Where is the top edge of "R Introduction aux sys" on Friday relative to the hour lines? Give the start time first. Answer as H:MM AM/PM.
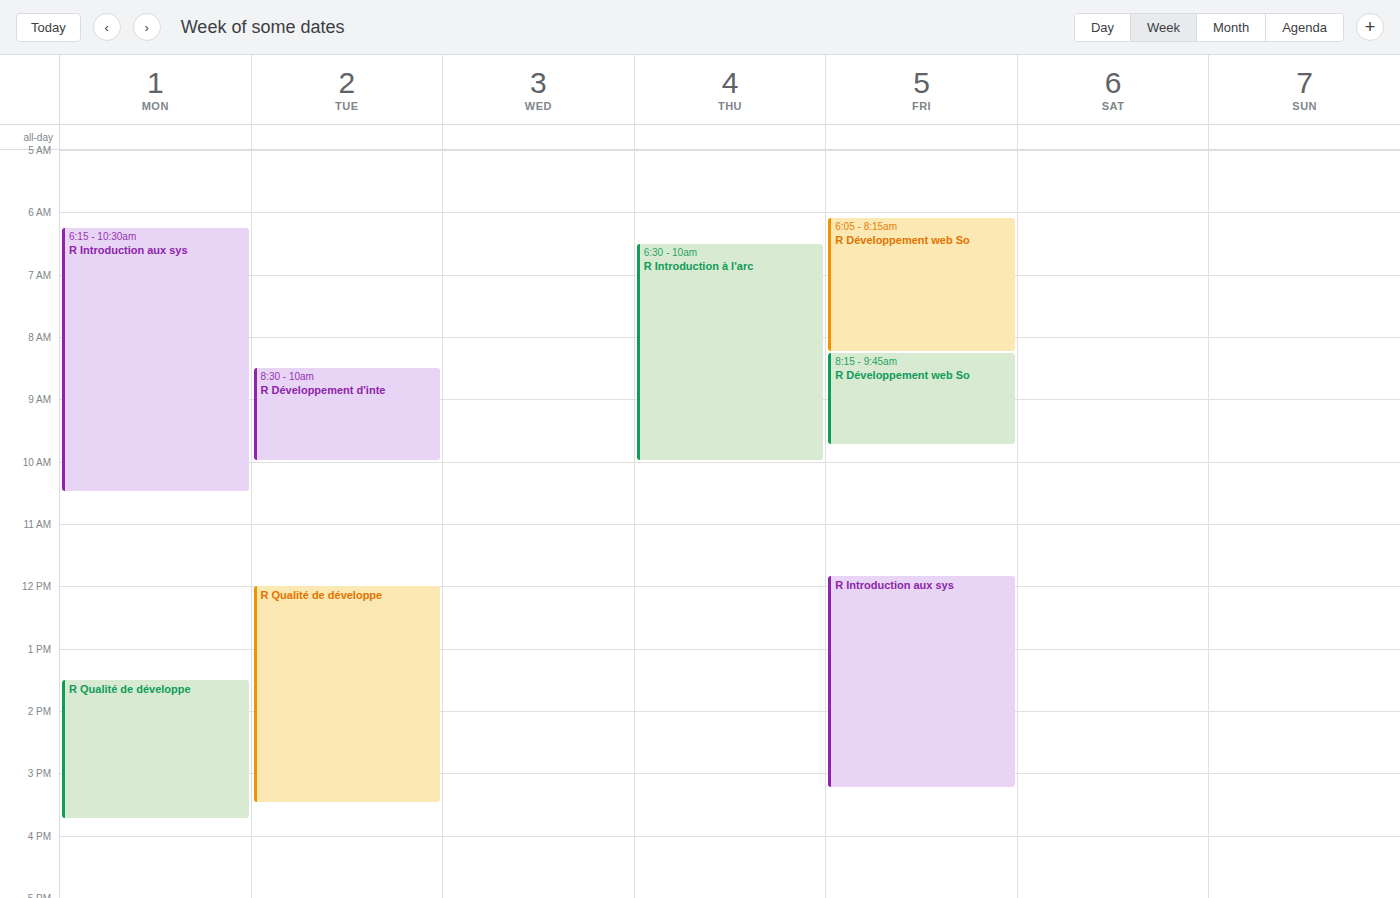
11:50 AM -- neither: 50 minutes below the 11 AM line and 10 minutes above the 12 PM line.